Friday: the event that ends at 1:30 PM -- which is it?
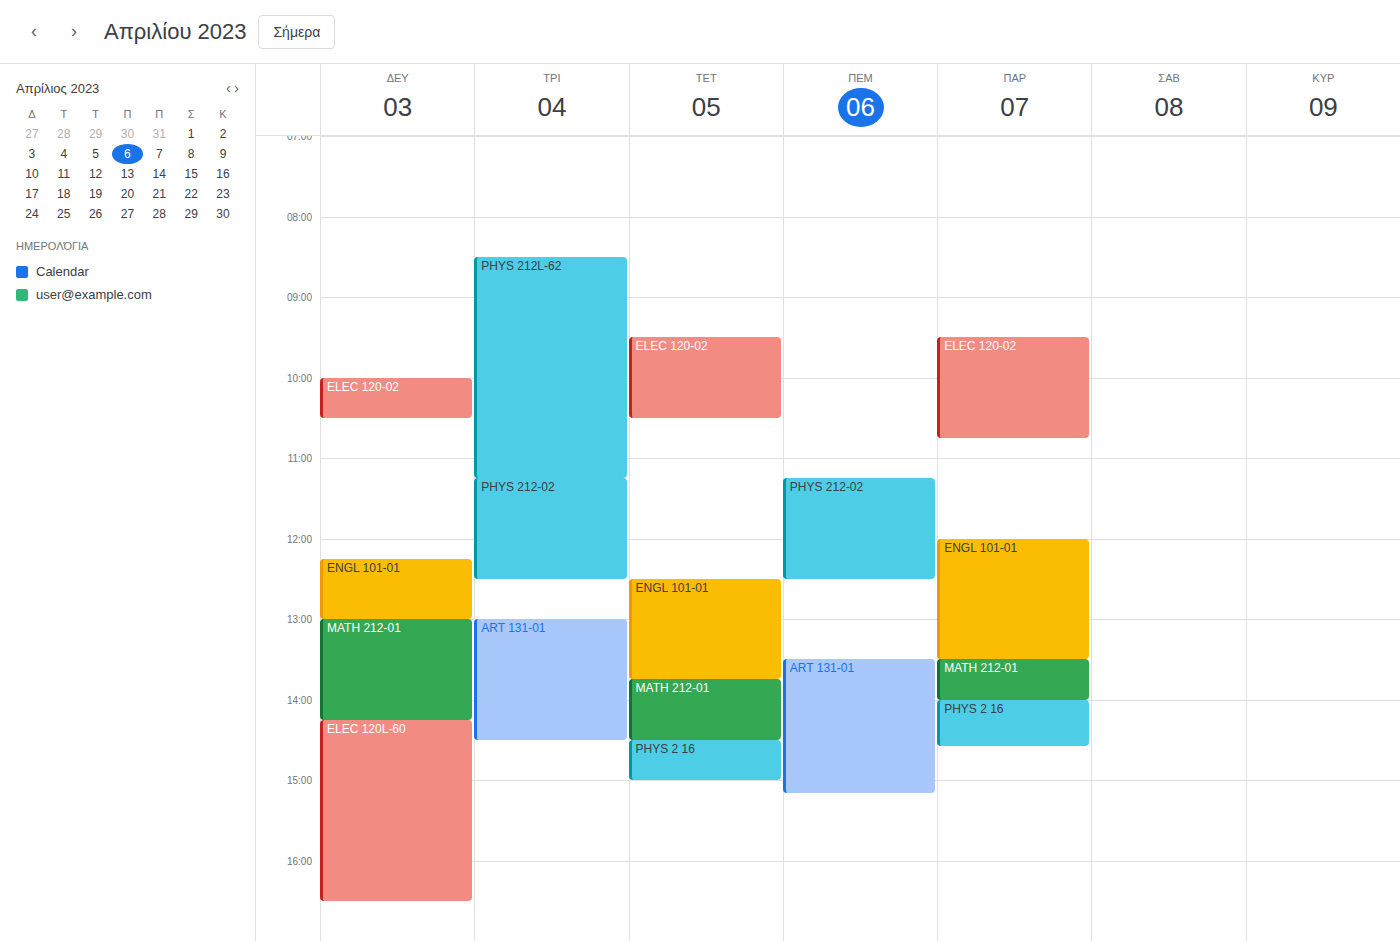
"ENGL 101-01"